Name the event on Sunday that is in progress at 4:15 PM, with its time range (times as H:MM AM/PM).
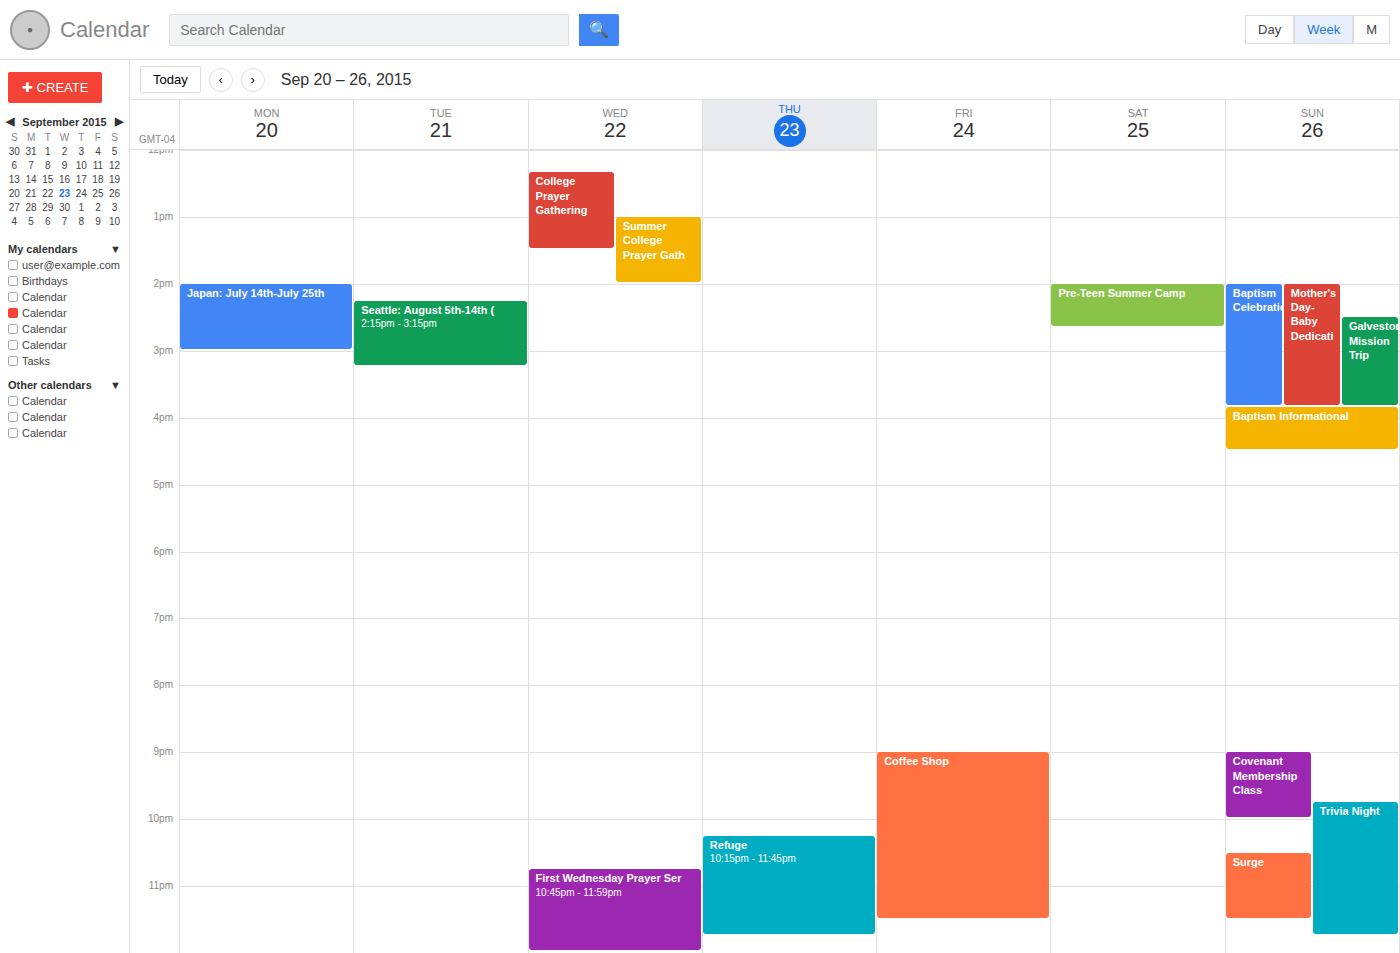
"Baptism Informational", 3:50 PM to 4:30 PM